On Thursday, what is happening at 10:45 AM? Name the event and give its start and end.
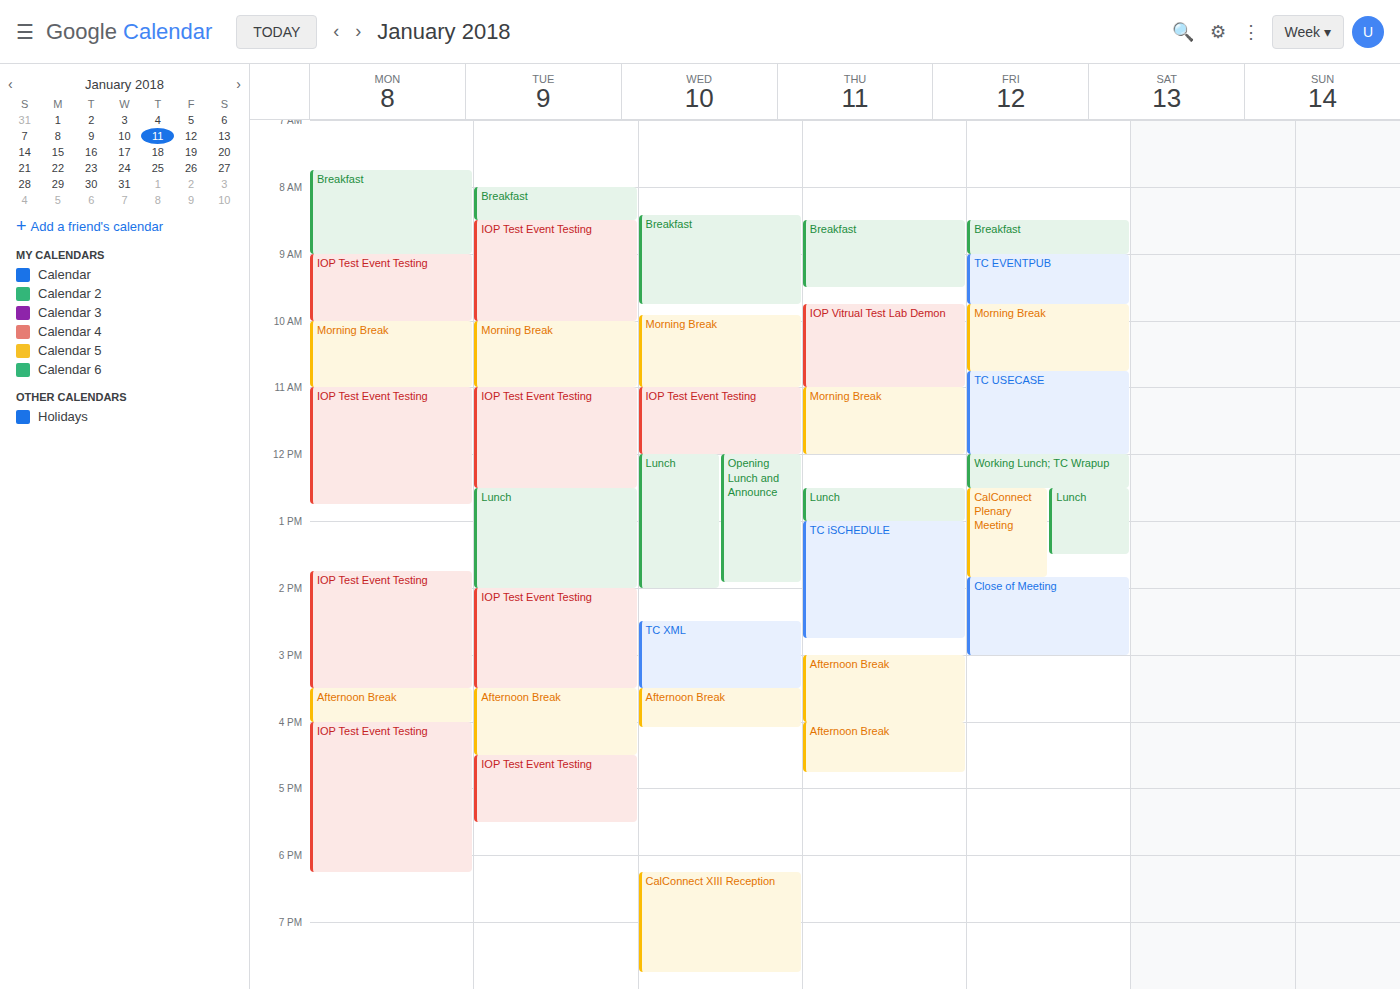
"IOP Vitrual Test Lab Demon", 9:45 AM to 11:00 AM